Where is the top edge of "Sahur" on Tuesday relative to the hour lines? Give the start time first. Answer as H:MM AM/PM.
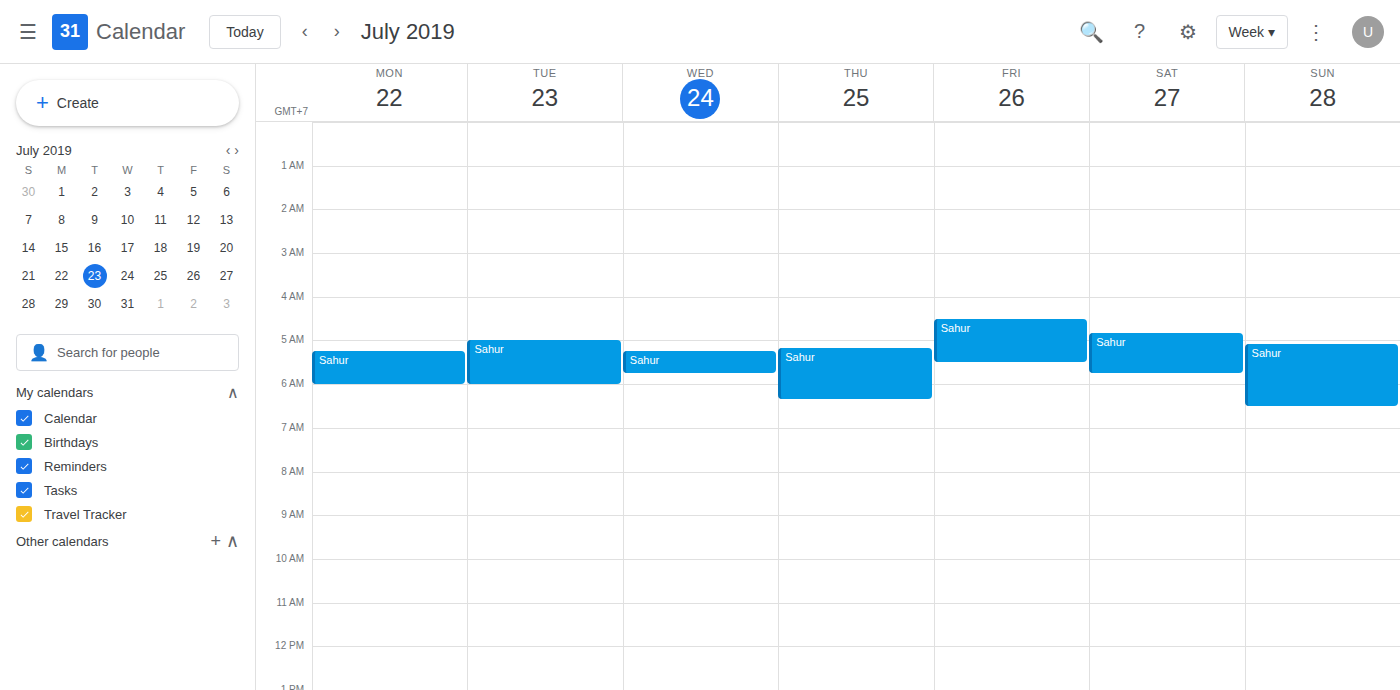
5:00 AM -- exactly on the 5 AM line.